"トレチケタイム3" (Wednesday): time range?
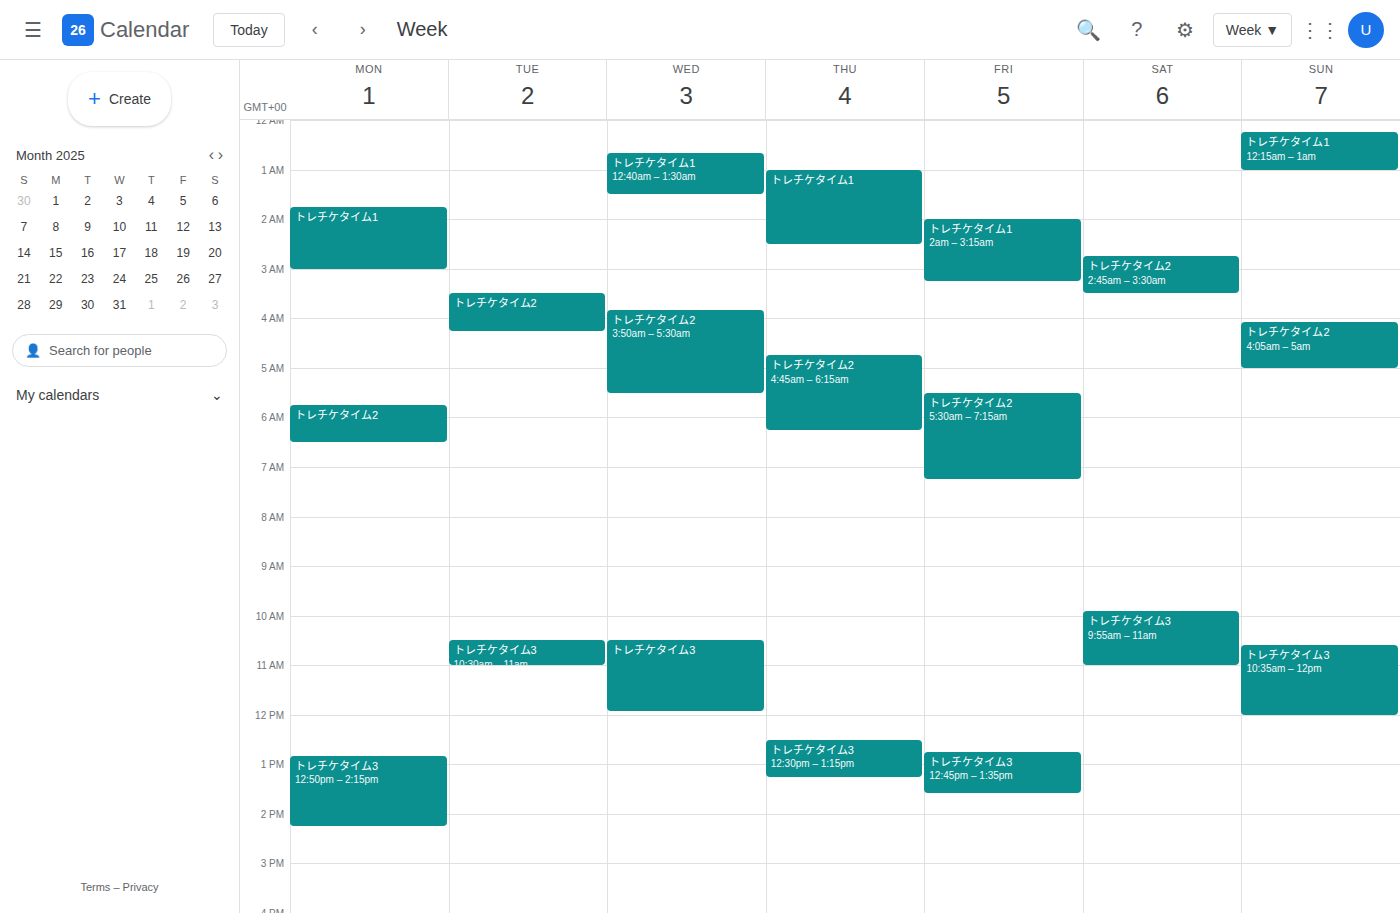
10:30 to 11:55